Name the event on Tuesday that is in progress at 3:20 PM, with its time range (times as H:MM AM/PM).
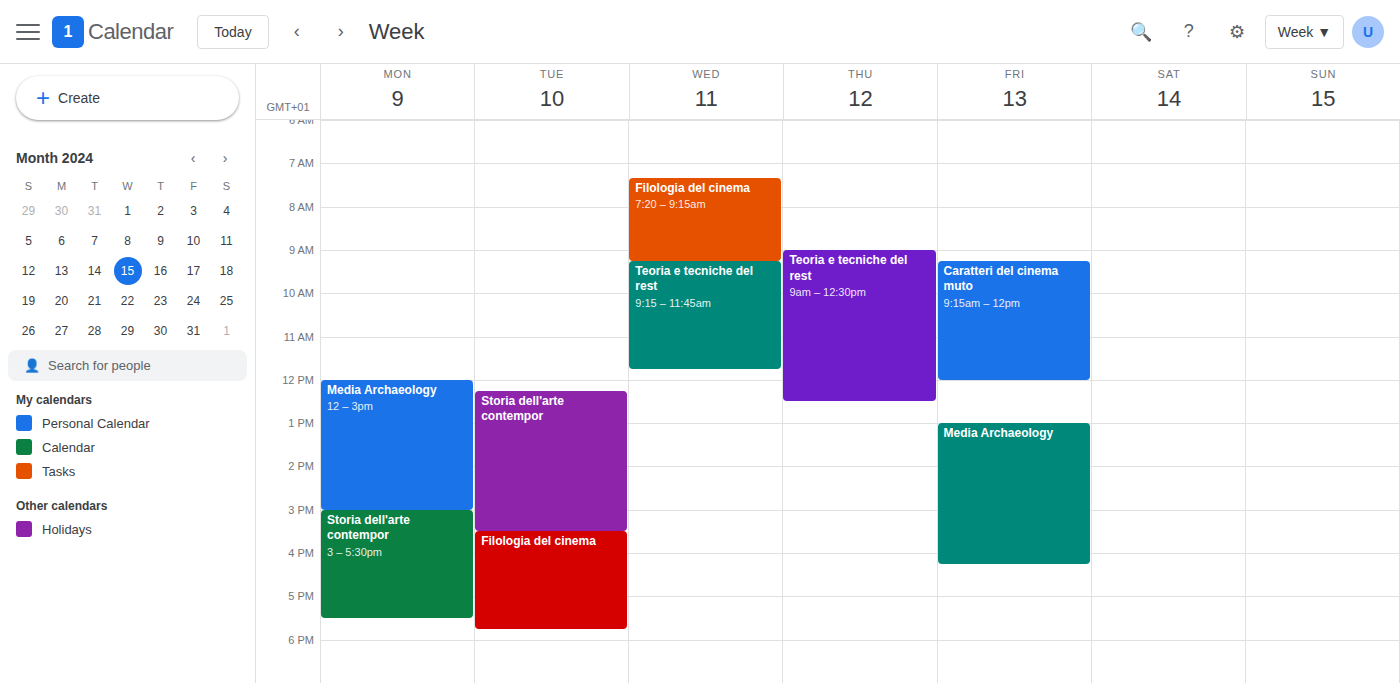
"Storia dell'arte contempor", 12:15 PM to 3:30 PM